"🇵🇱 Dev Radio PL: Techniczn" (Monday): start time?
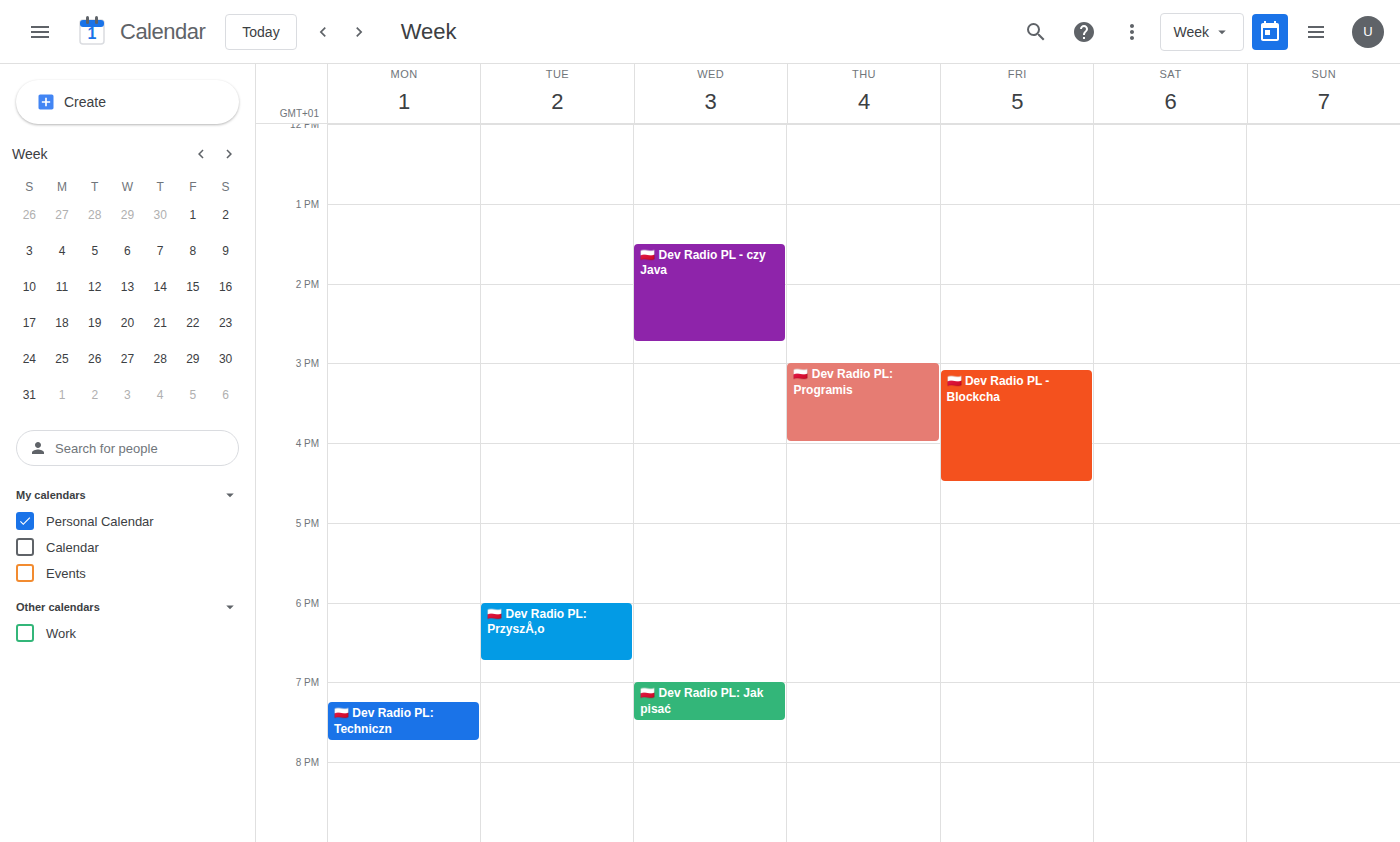
7:15 PM